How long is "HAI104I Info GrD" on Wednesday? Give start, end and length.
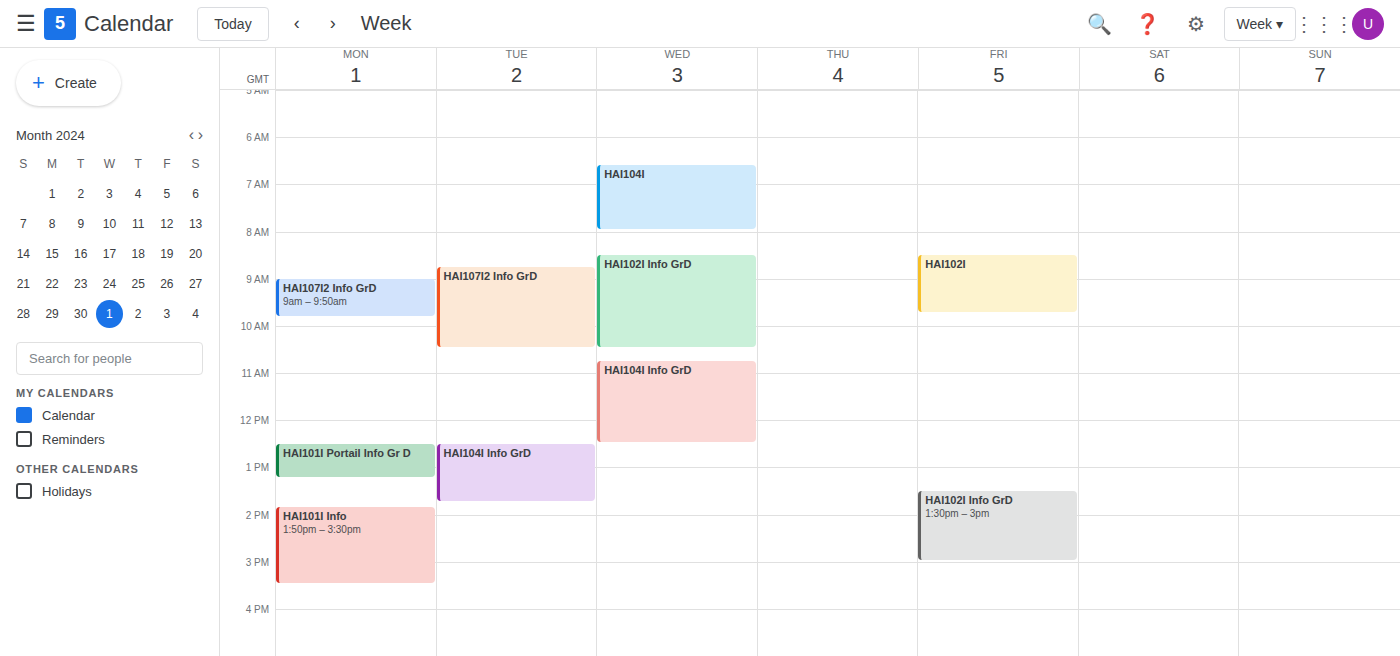
10:45 AM to 12:30 PM, 1 hour 45 minutes